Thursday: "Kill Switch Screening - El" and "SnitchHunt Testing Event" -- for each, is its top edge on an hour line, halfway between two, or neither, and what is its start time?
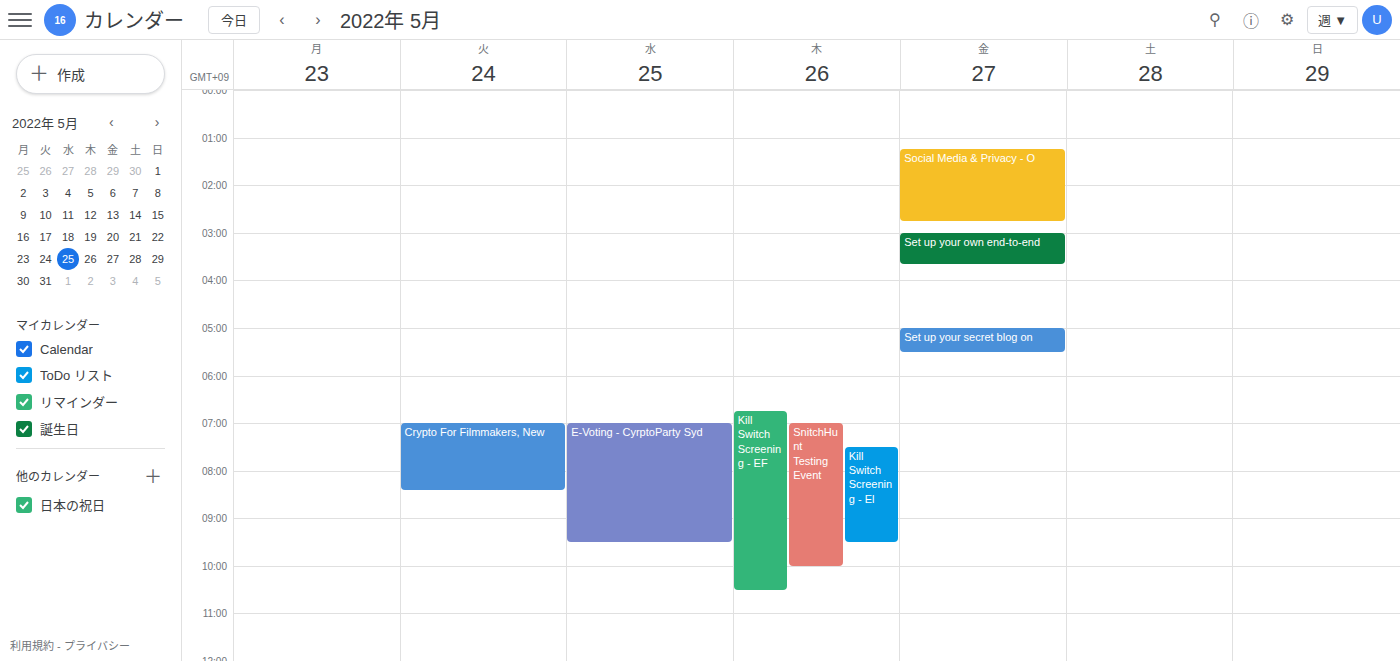
"Kill Switch Screening - El": 7:30 AM, halfway between the 7 AM and 8 AM lines. "SnitchHunt Testing Event": 7:00 AM, exactly on the 7 AM line.